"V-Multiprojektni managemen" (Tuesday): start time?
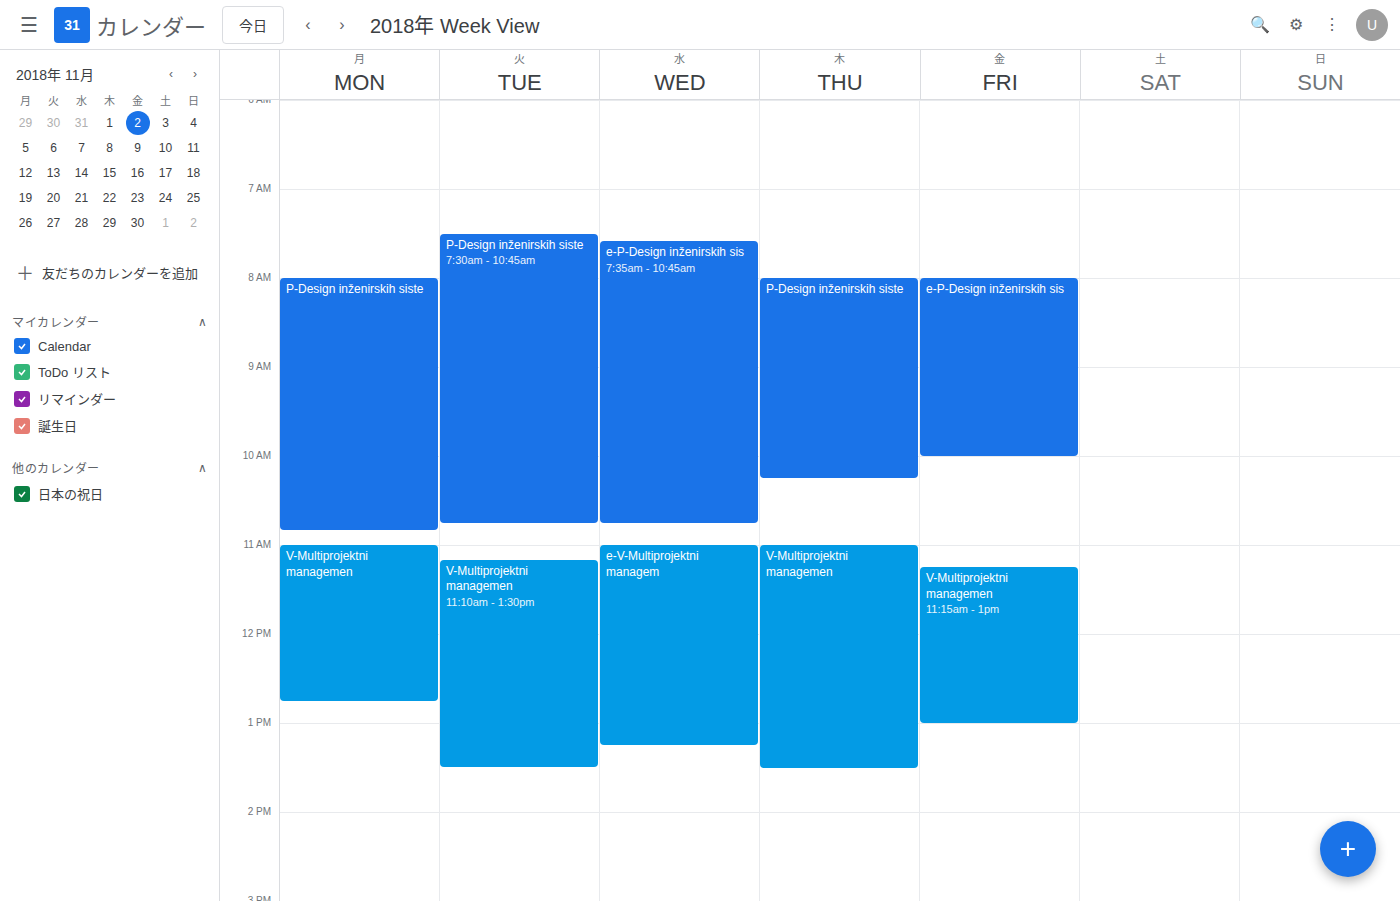
11:10 AM